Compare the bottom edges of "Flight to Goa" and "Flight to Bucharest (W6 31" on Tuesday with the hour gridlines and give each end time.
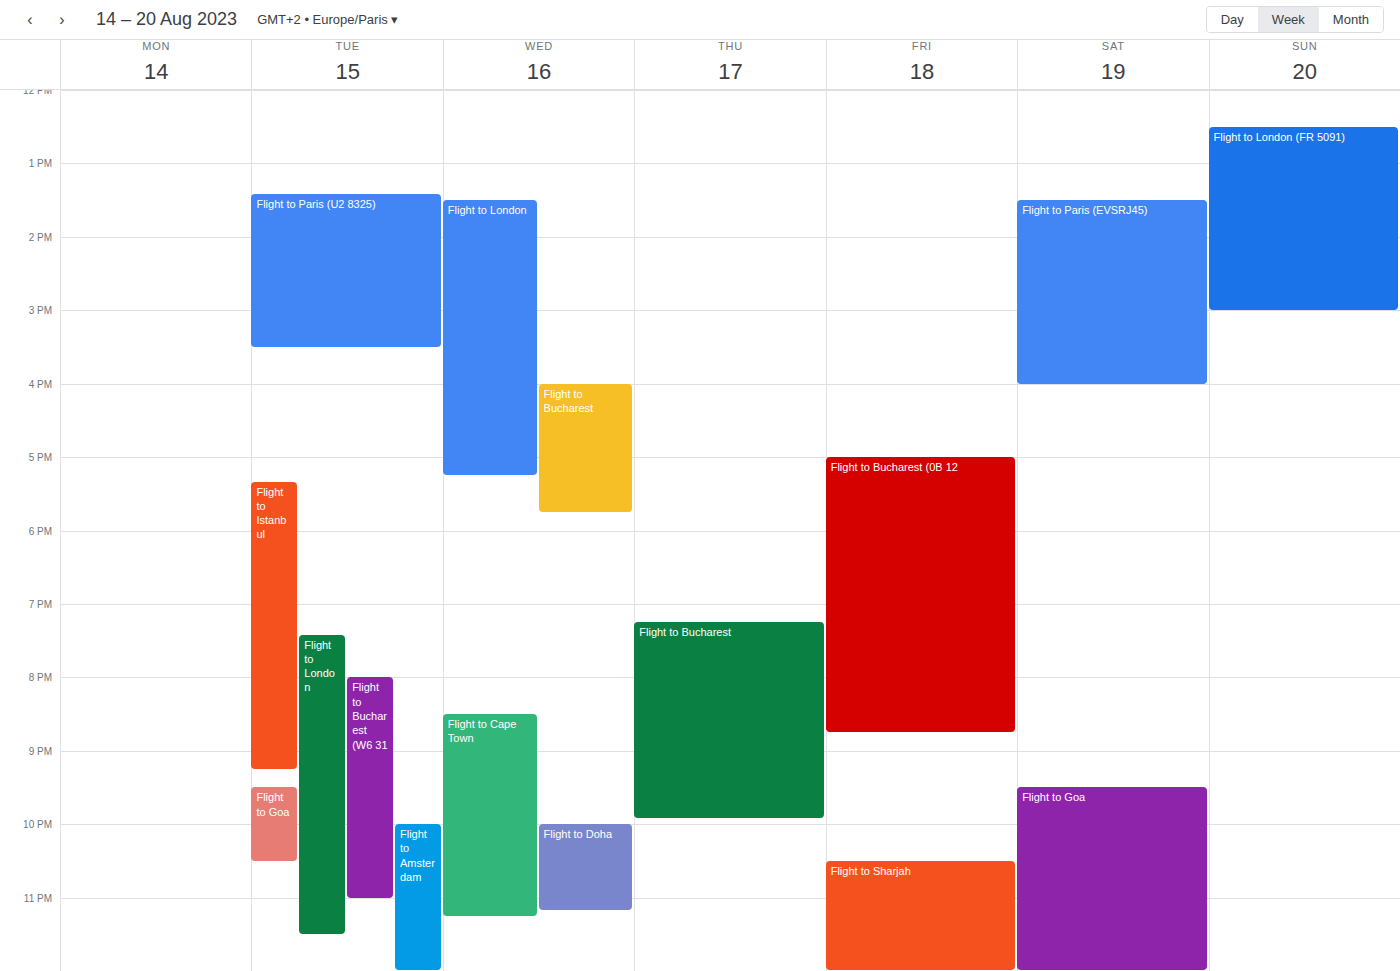
"Flight to Goa": 10:30 PM, halfway between the 10 PM and 11 PM lines. "Flight to Bucharest (W6 31": 11:00 PM, exactly on the 11 PM line.